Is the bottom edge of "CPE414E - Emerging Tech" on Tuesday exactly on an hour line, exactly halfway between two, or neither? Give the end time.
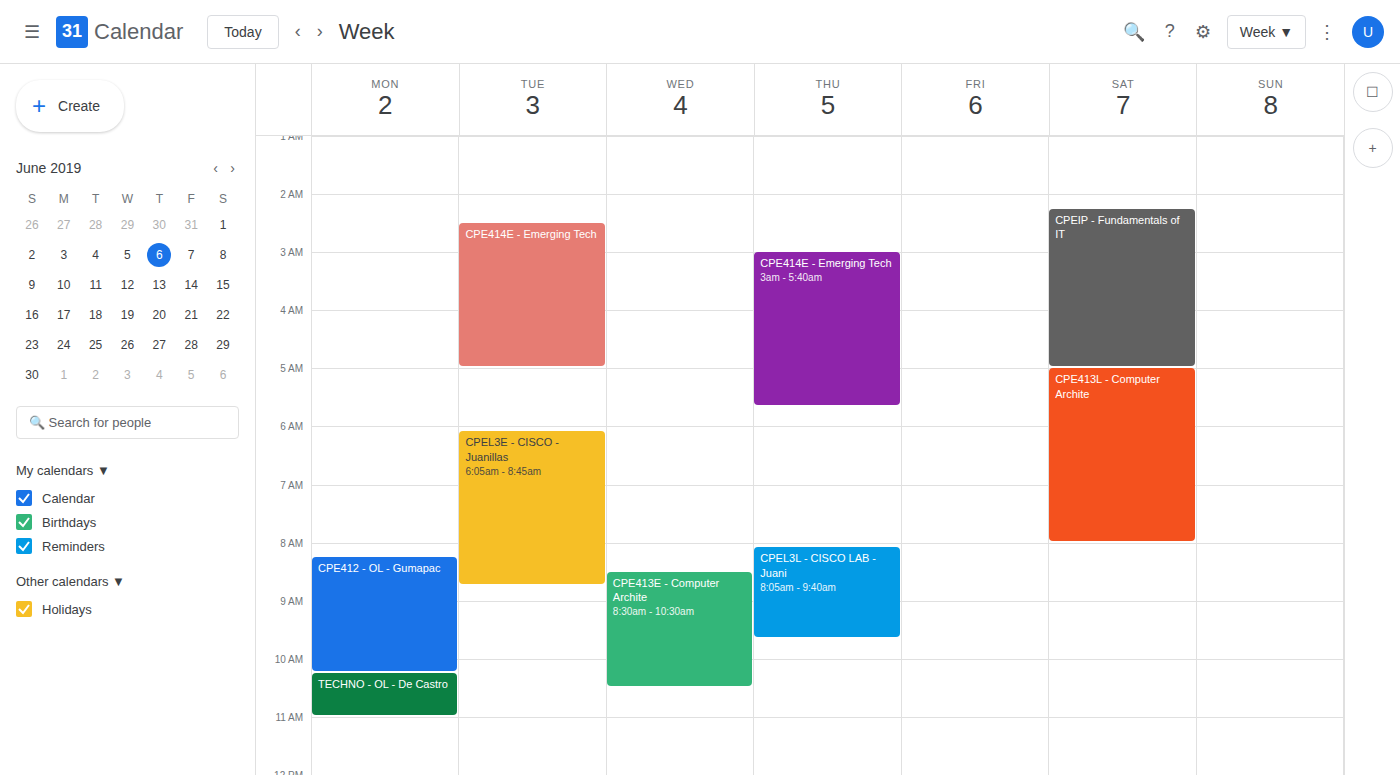
5:00 AM -- exactly on the 5 AM line.